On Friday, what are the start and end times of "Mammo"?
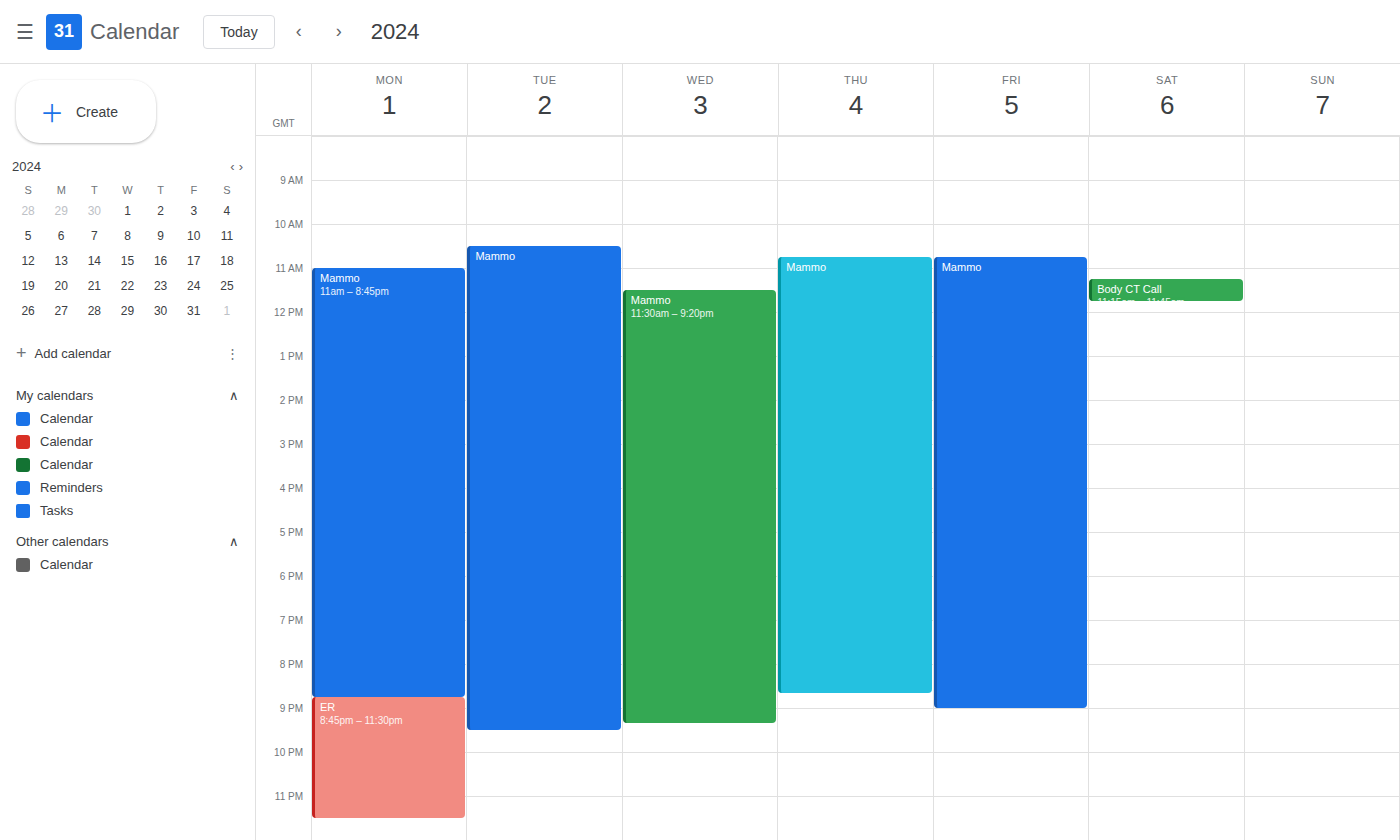
10:45 AM to 9:00 PM